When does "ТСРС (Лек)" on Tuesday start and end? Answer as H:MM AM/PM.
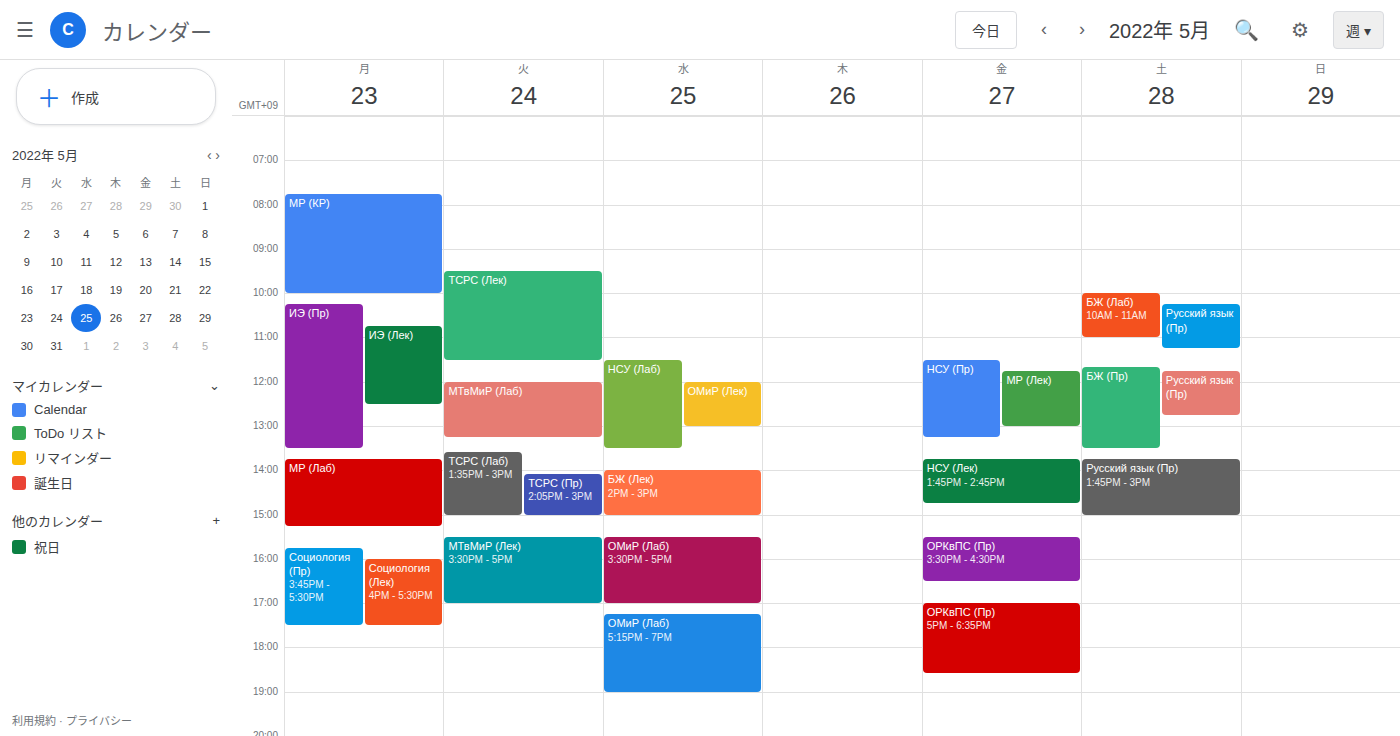
9:30 AM to 11:30 AM